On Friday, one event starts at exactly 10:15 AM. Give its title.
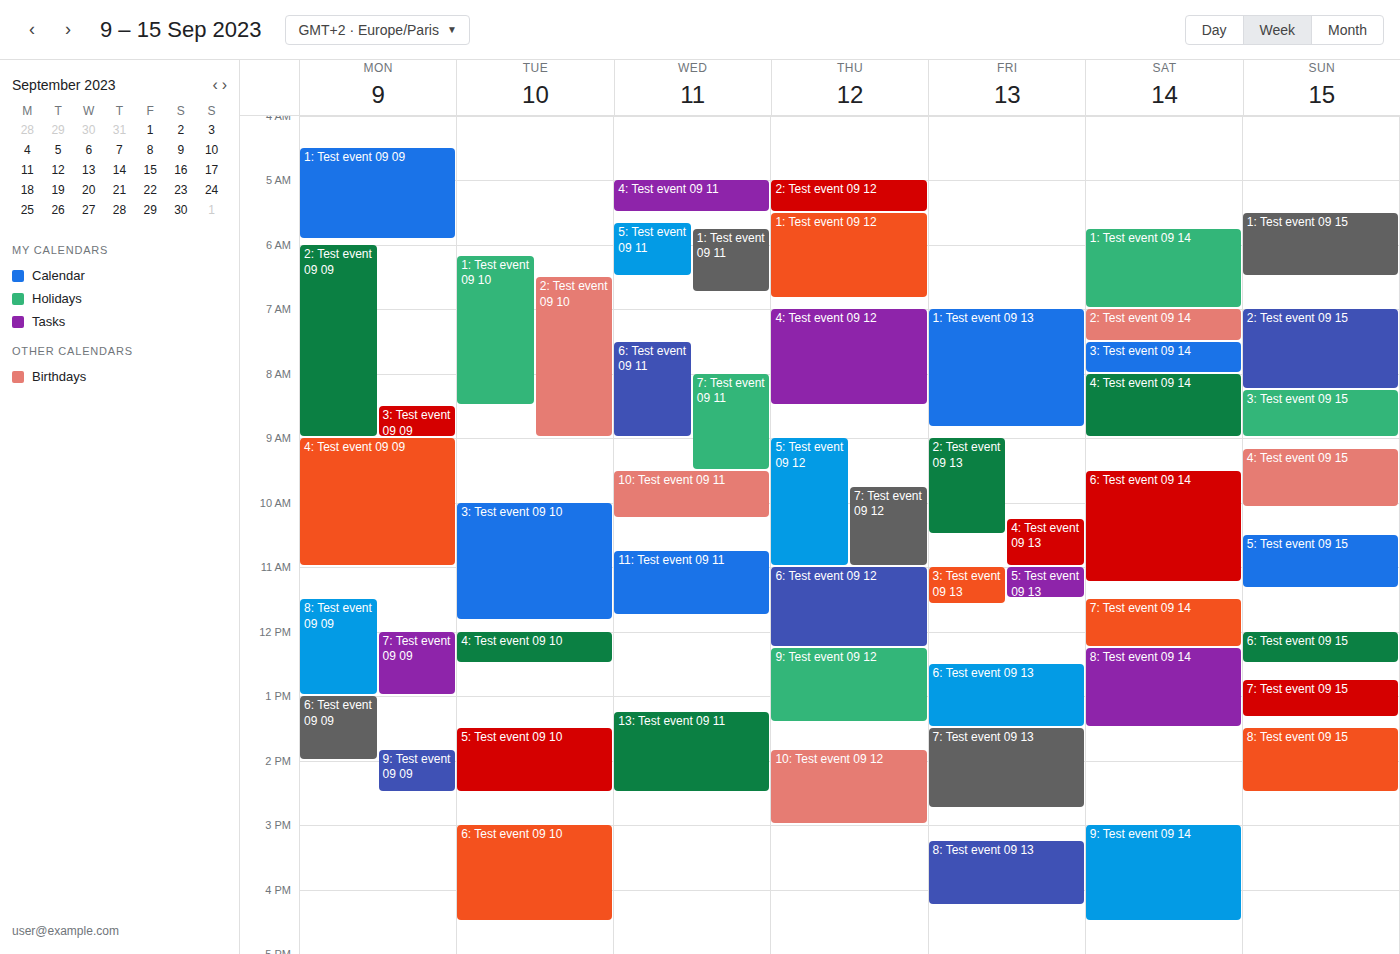
"4: Test event 09 13"